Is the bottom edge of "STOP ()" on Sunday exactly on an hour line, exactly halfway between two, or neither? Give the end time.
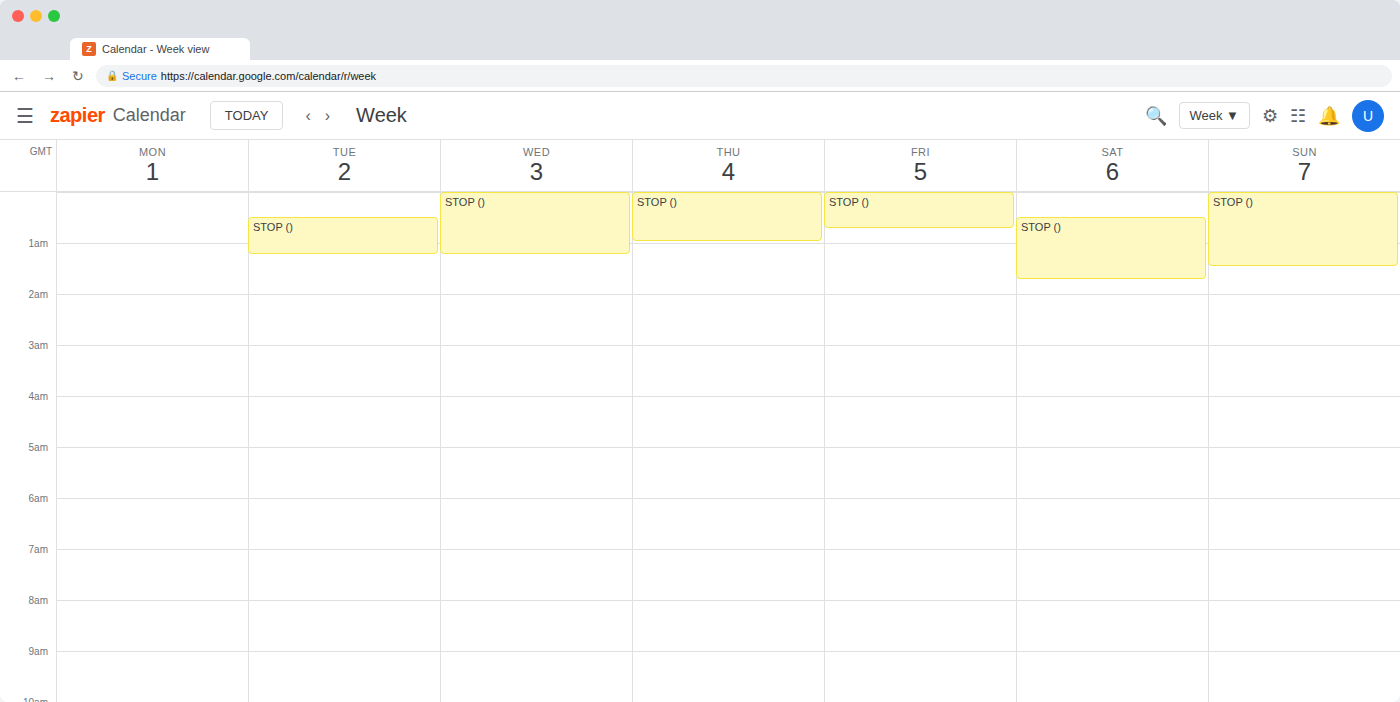
1:30 AM -- halfway between the 1 AM and 2 AM lines.